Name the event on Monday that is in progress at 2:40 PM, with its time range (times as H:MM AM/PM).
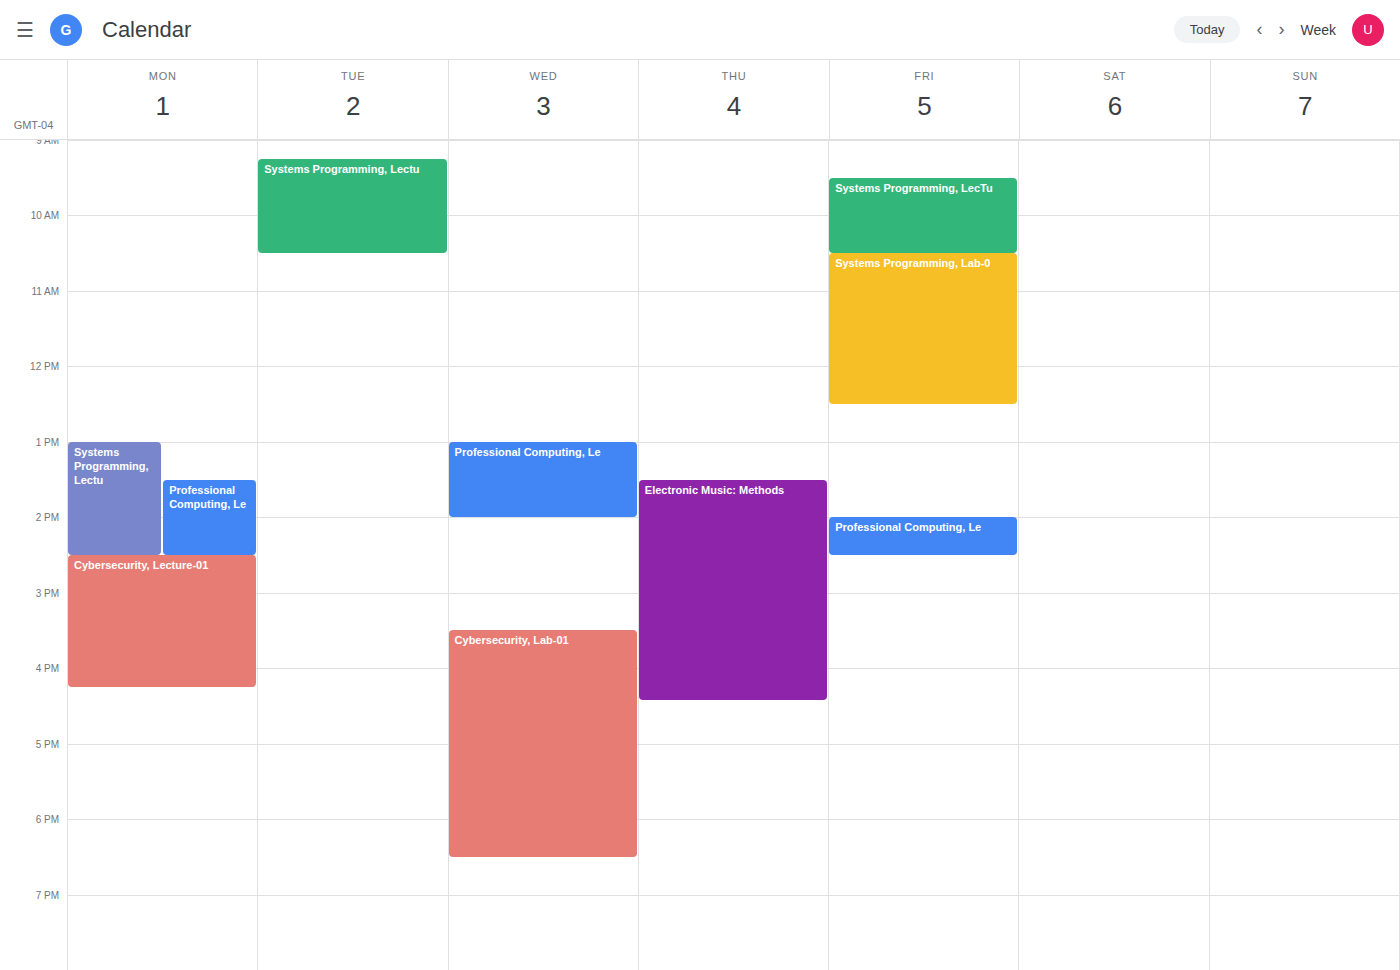
"Cybersecurity, Lecture-01", 2:30 PM to 4:15 PM